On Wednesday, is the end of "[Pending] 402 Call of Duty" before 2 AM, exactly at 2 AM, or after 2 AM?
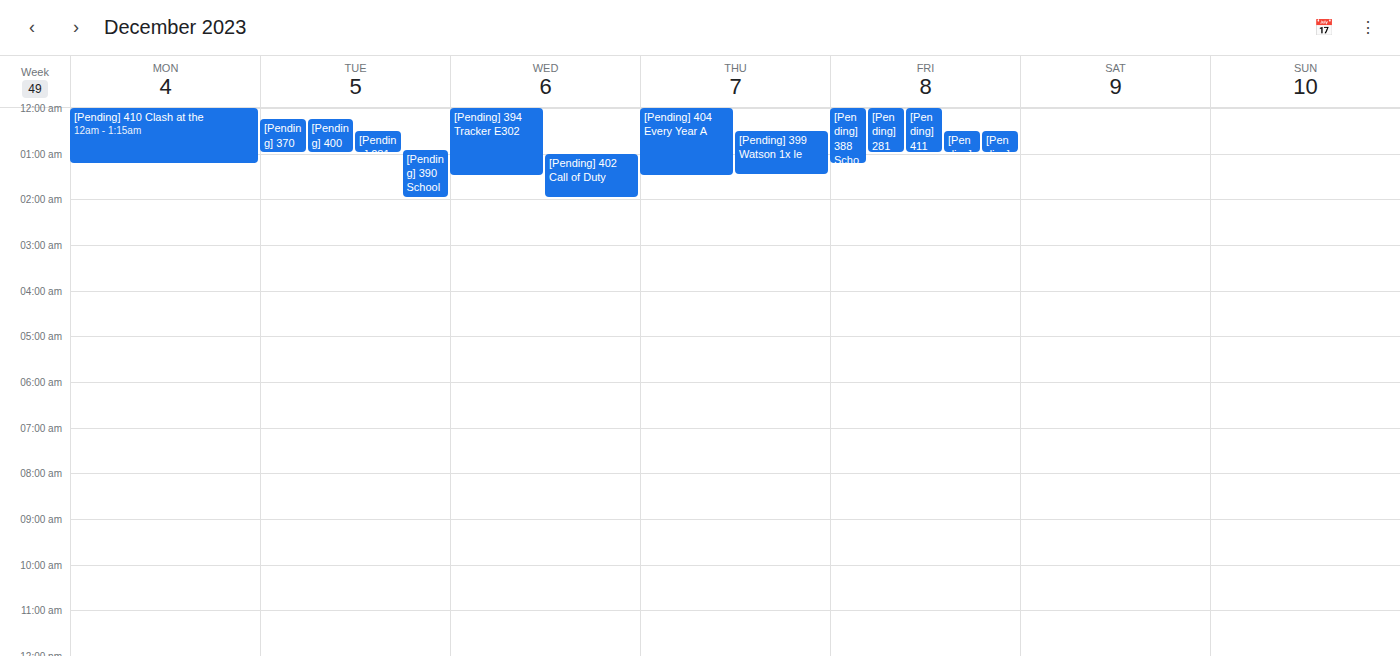
2:00 AM -- exactly at 2 AM, on the 2 AM line.